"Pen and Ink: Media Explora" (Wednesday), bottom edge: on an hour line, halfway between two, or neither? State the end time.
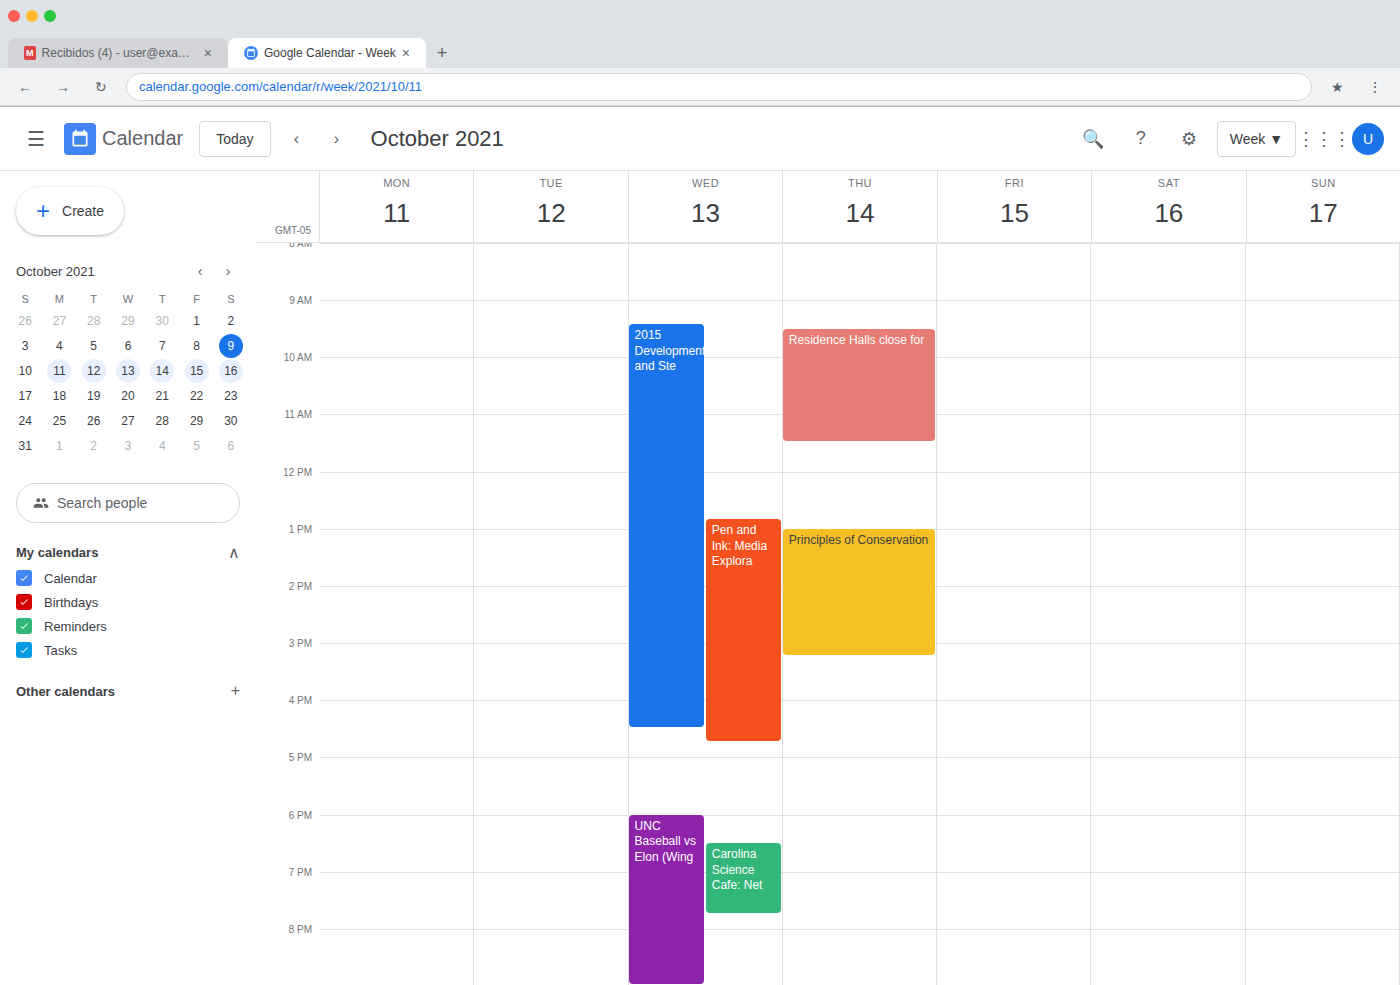
4:45 PM -- neither: three quarters of the way from the 4 PM line to the 5 PM line.